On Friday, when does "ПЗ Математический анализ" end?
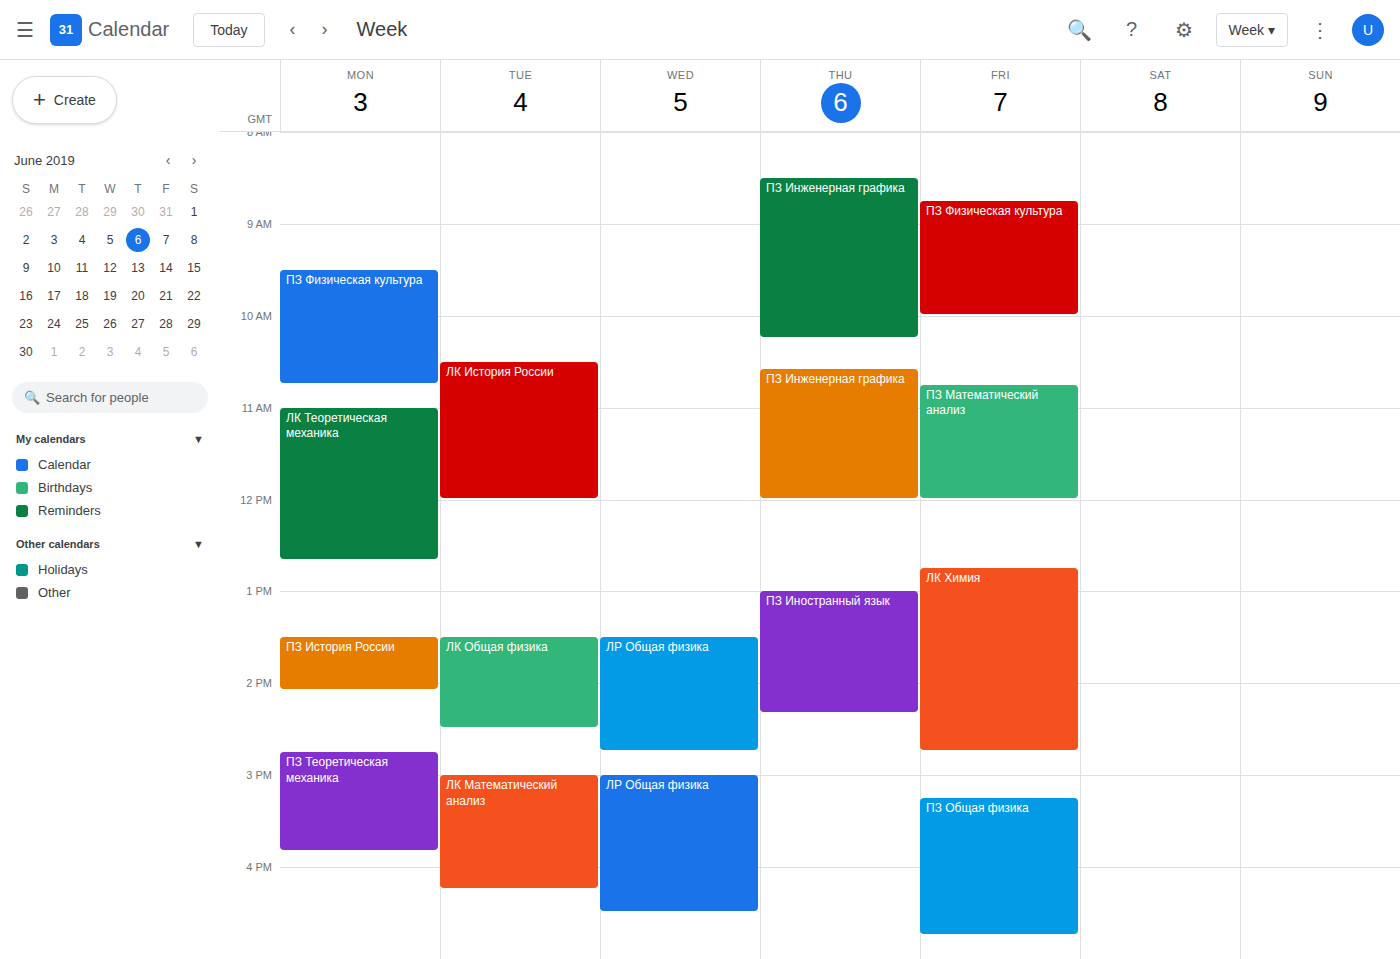
12:00 PM